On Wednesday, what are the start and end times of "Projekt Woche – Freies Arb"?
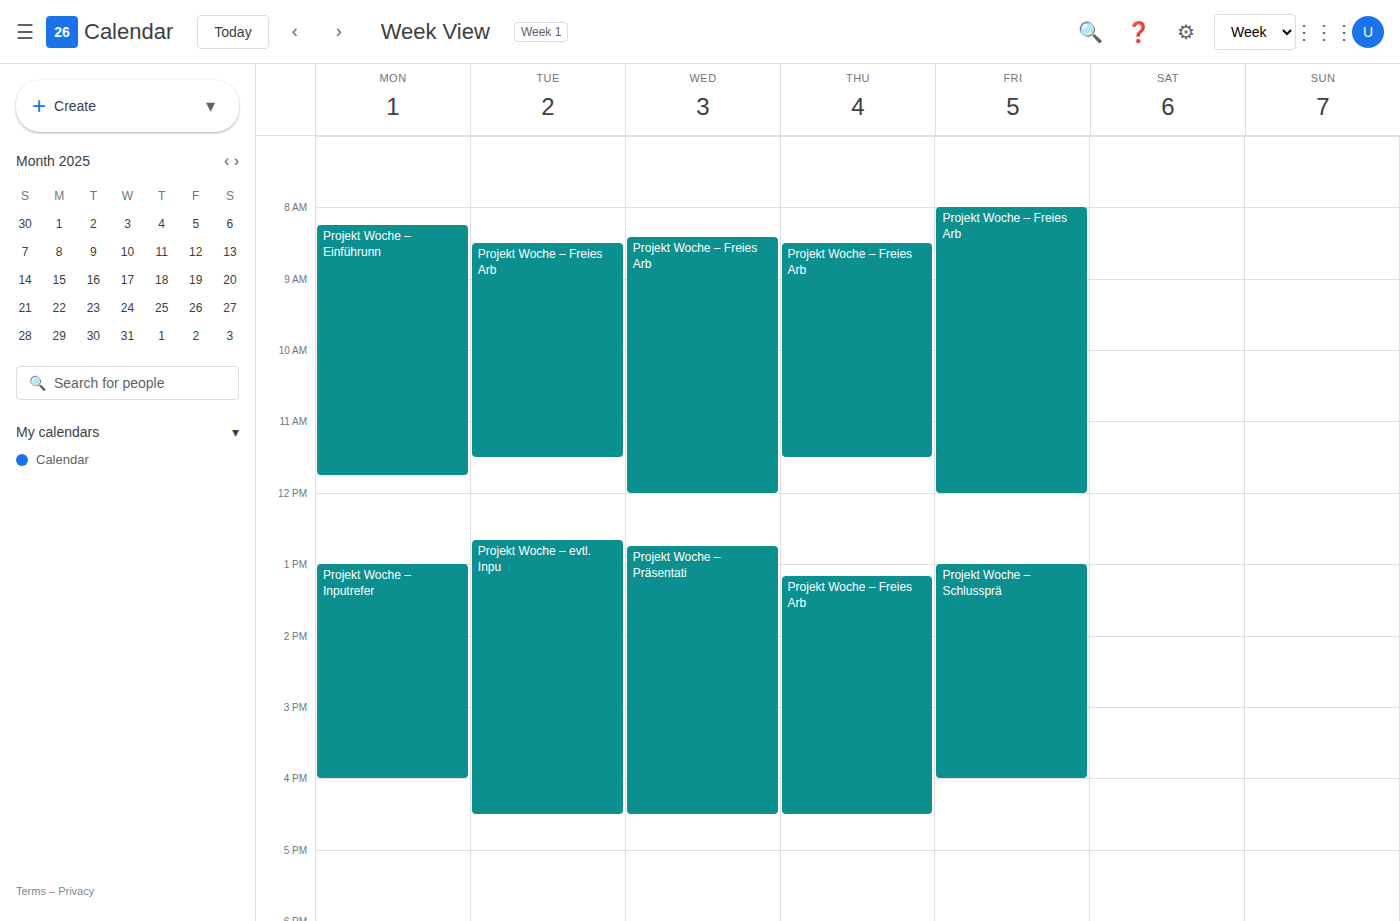
8:25 AM to 12:00 PM